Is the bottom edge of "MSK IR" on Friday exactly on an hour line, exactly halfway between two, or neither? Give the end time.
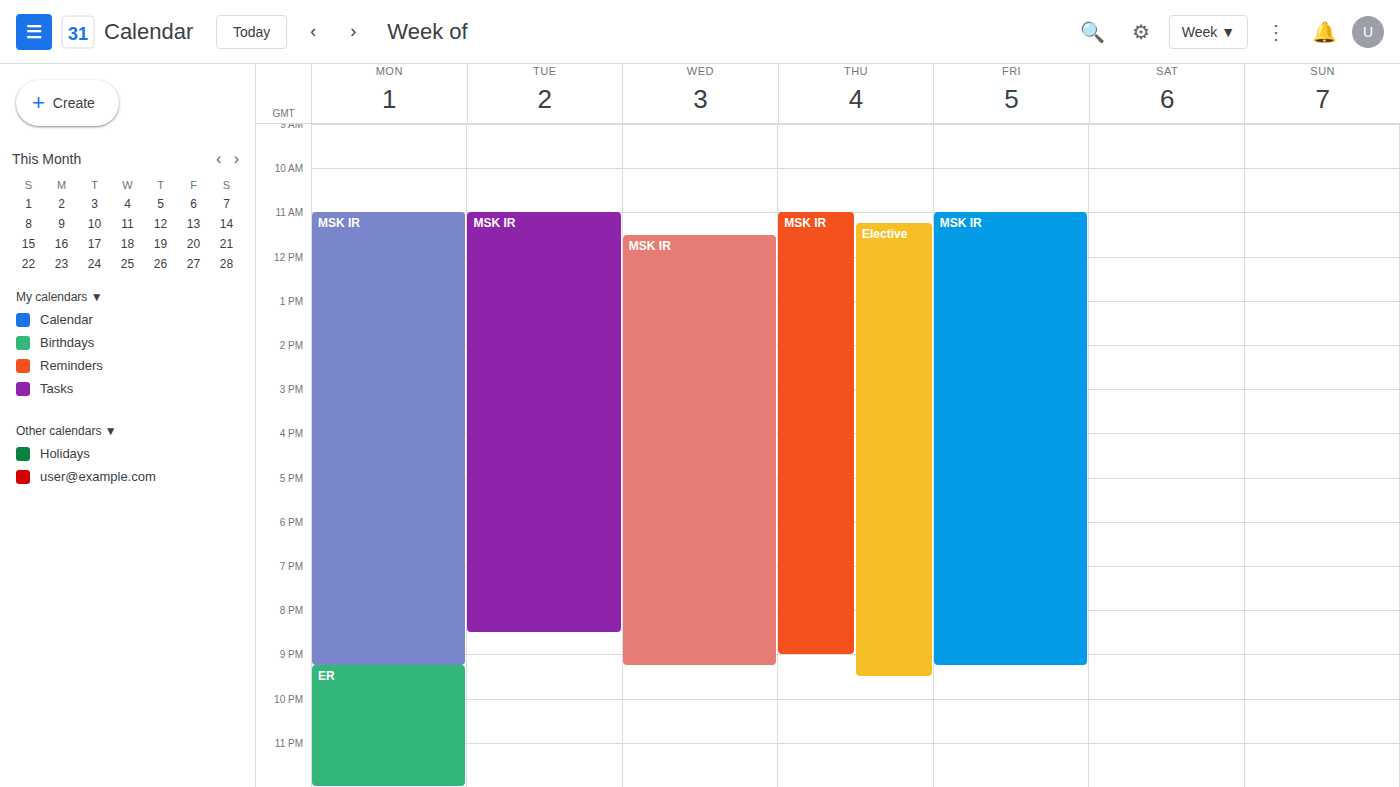
9:15 PM -- neither: a quarter of the way from the 9 PM line to the 10 PM line.